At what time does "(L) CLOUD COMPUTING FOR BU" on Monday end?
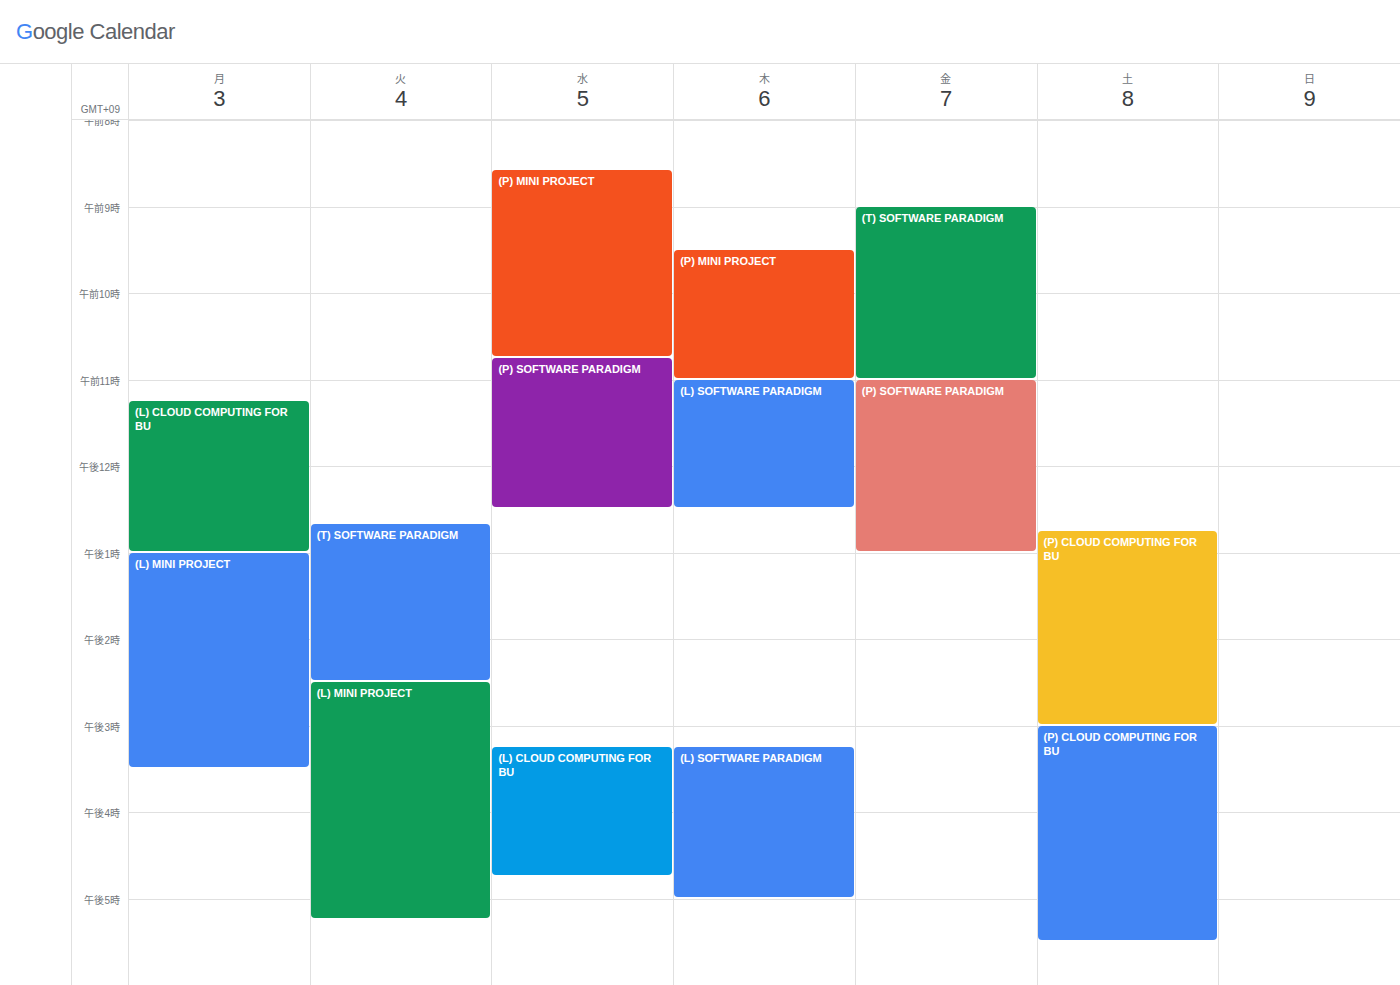
1:00 PM